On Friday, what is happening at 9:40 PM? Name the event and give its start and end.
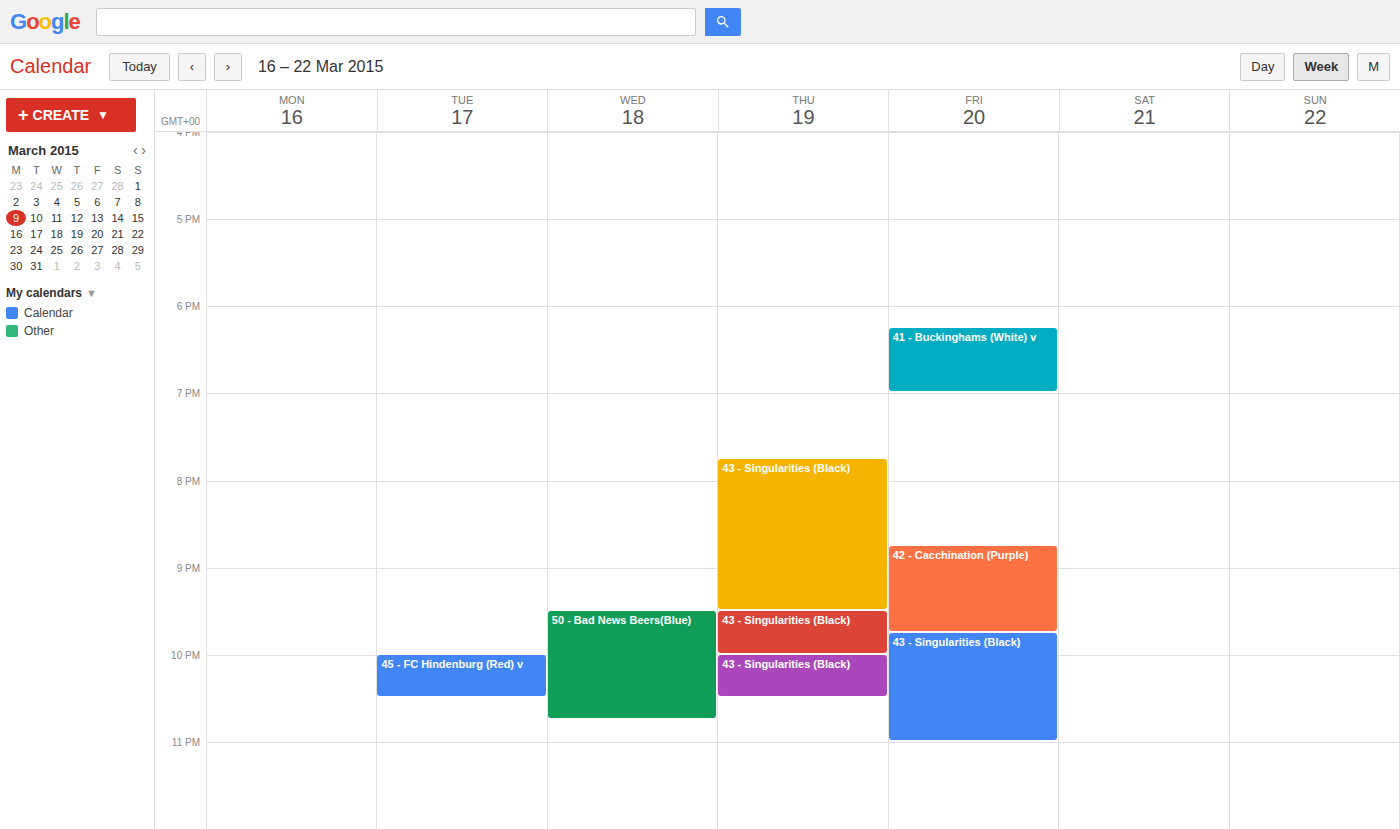
"42 - Cacchination (Purple)", 8:45 PM to 9:45 PM